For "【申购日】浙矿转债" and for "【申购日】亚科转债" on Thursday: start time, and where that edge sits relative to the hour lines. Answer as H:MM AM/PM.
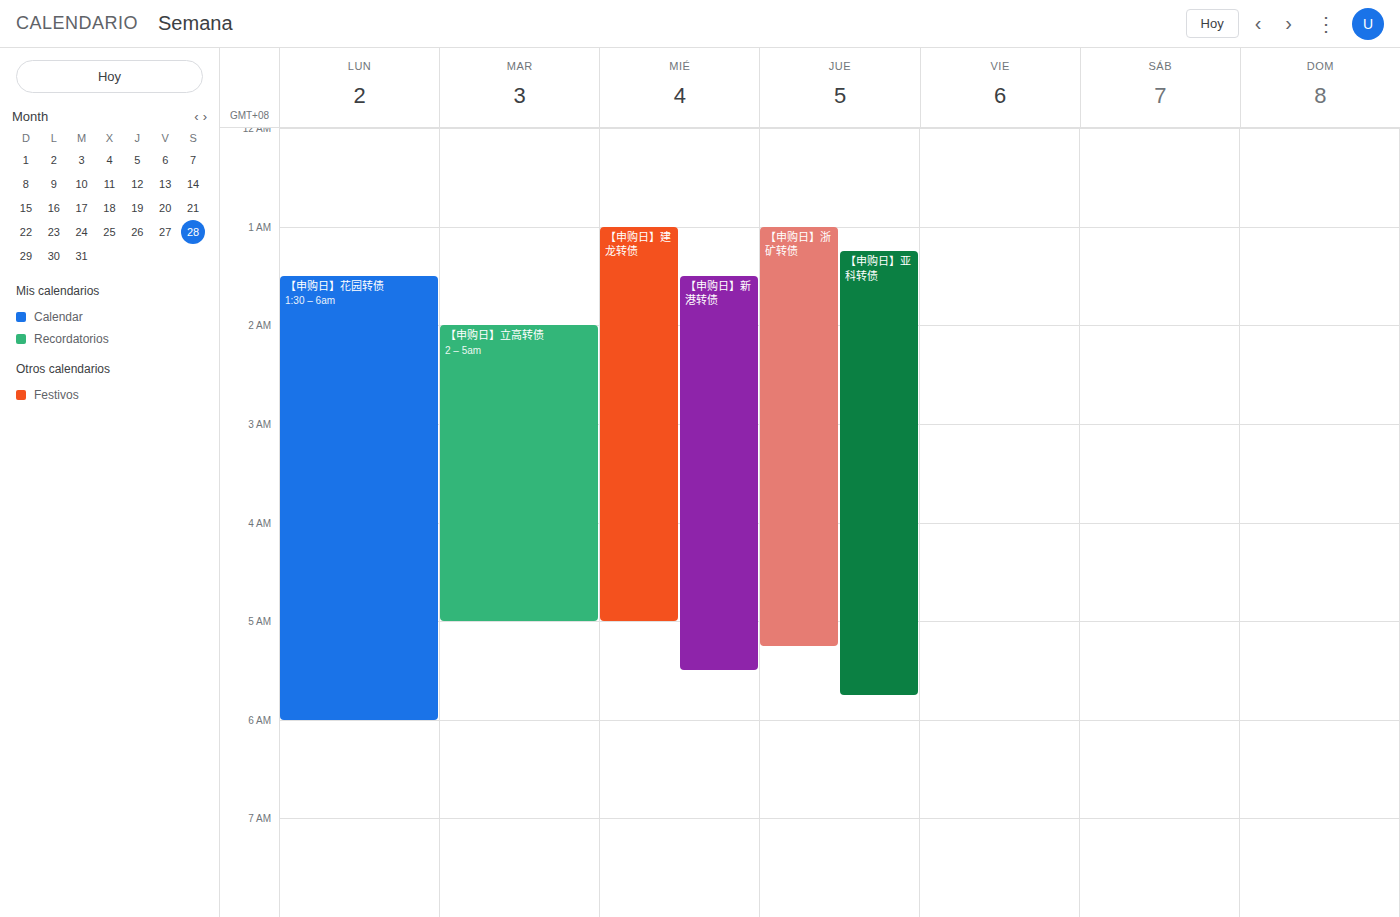
"【申购日】浙矿转债": 1:00 AM, exactly on the 1 AM line. "【申购日】亚科转债": 1:15 AM, neither: a quarter of the way from the 1 AM line to the 2 AM line.